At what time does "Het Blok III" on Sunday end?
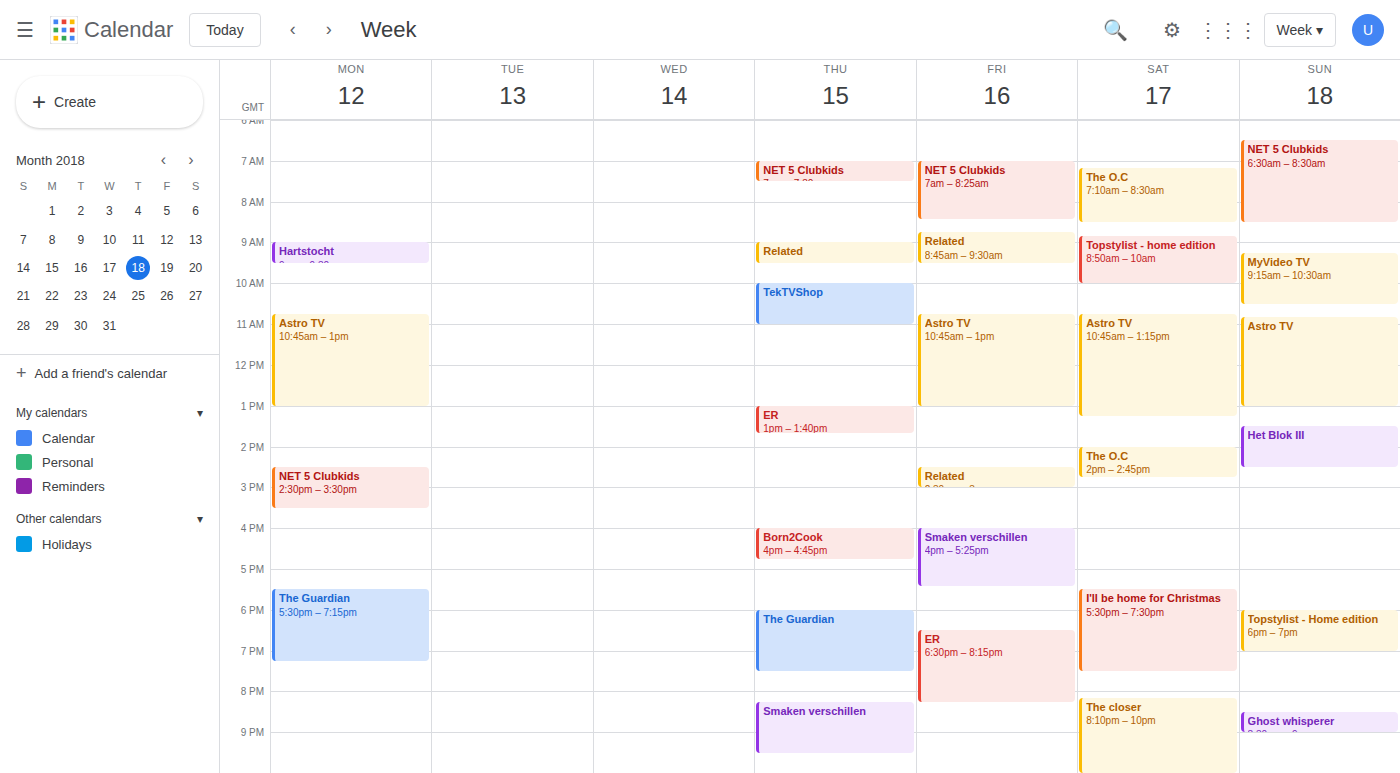
2:30 PM